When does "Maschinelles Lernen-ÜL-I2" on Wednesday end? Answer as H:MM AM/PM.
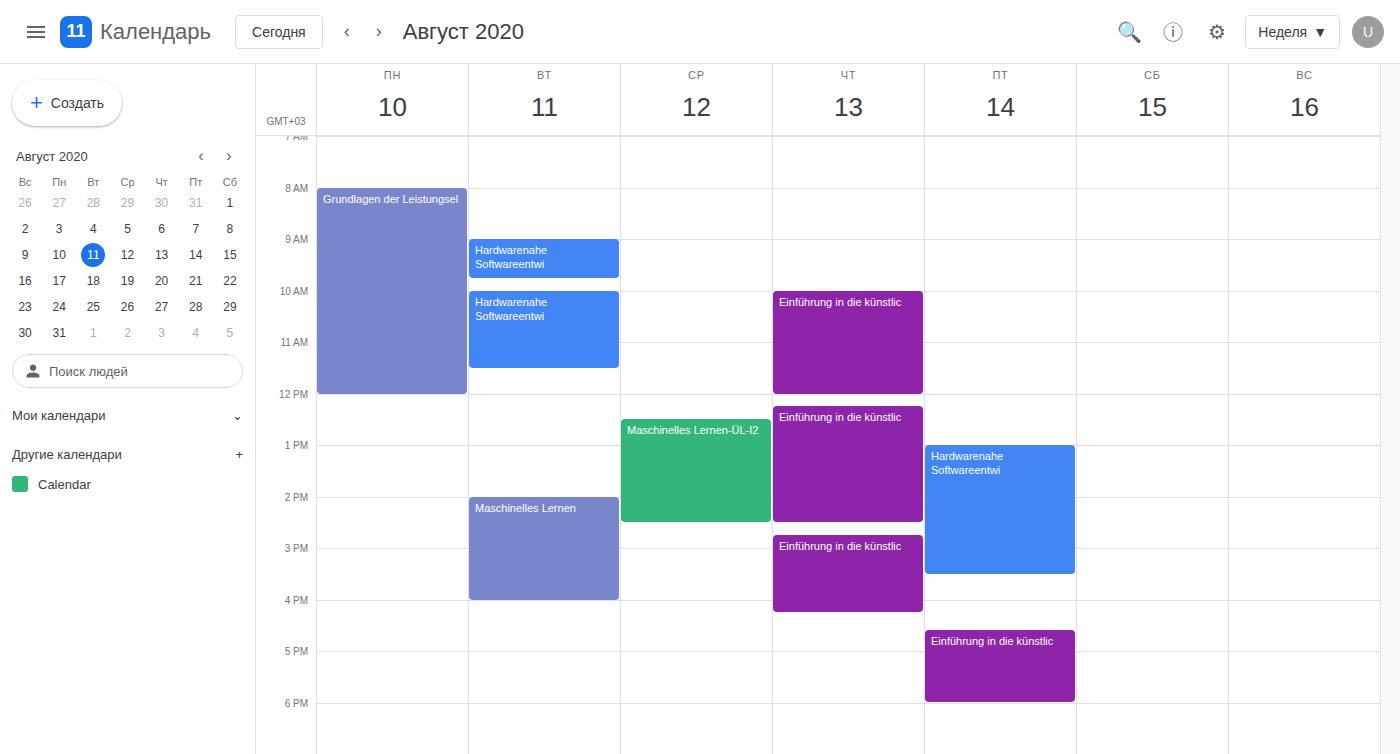
2:30 PM